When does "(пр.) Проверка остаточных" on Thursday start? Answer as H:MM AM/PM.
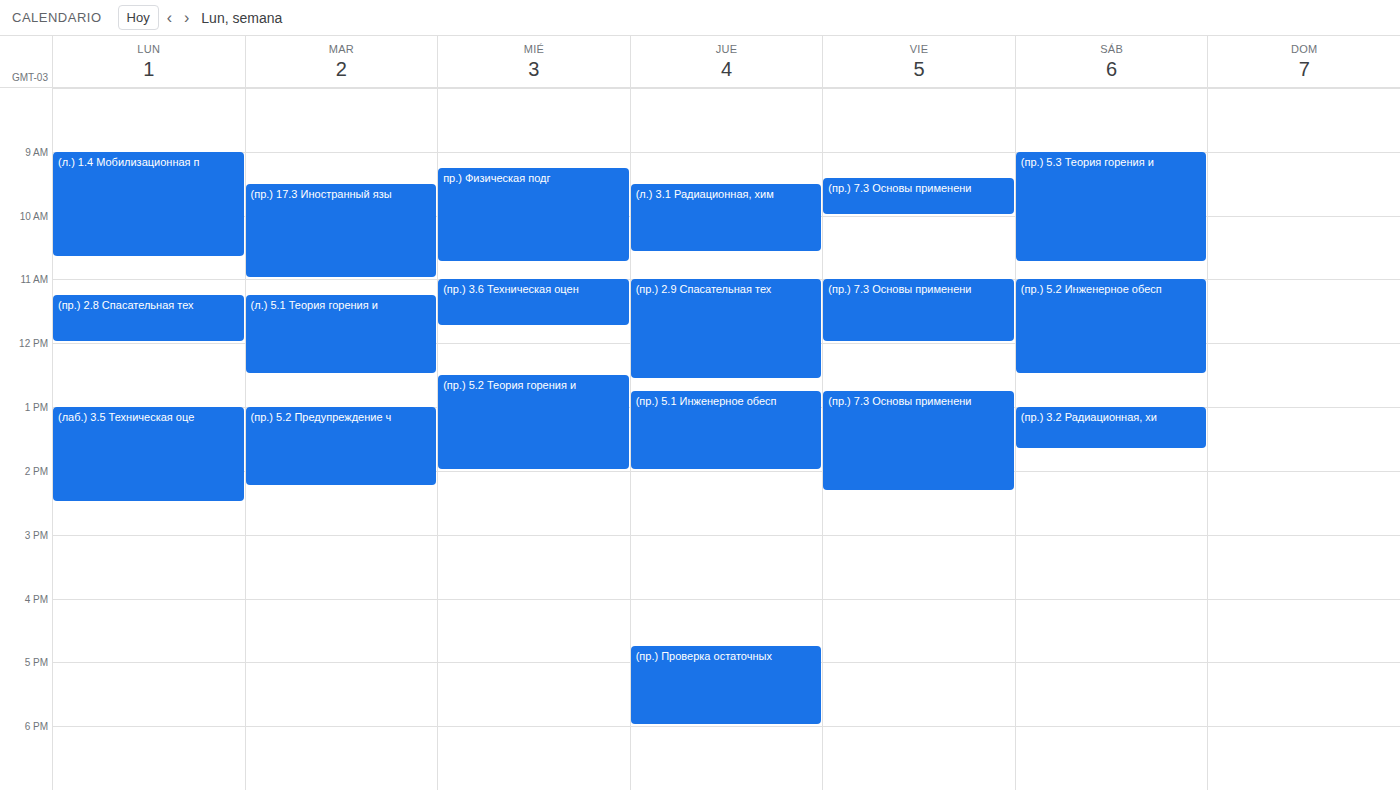
4:45 PM